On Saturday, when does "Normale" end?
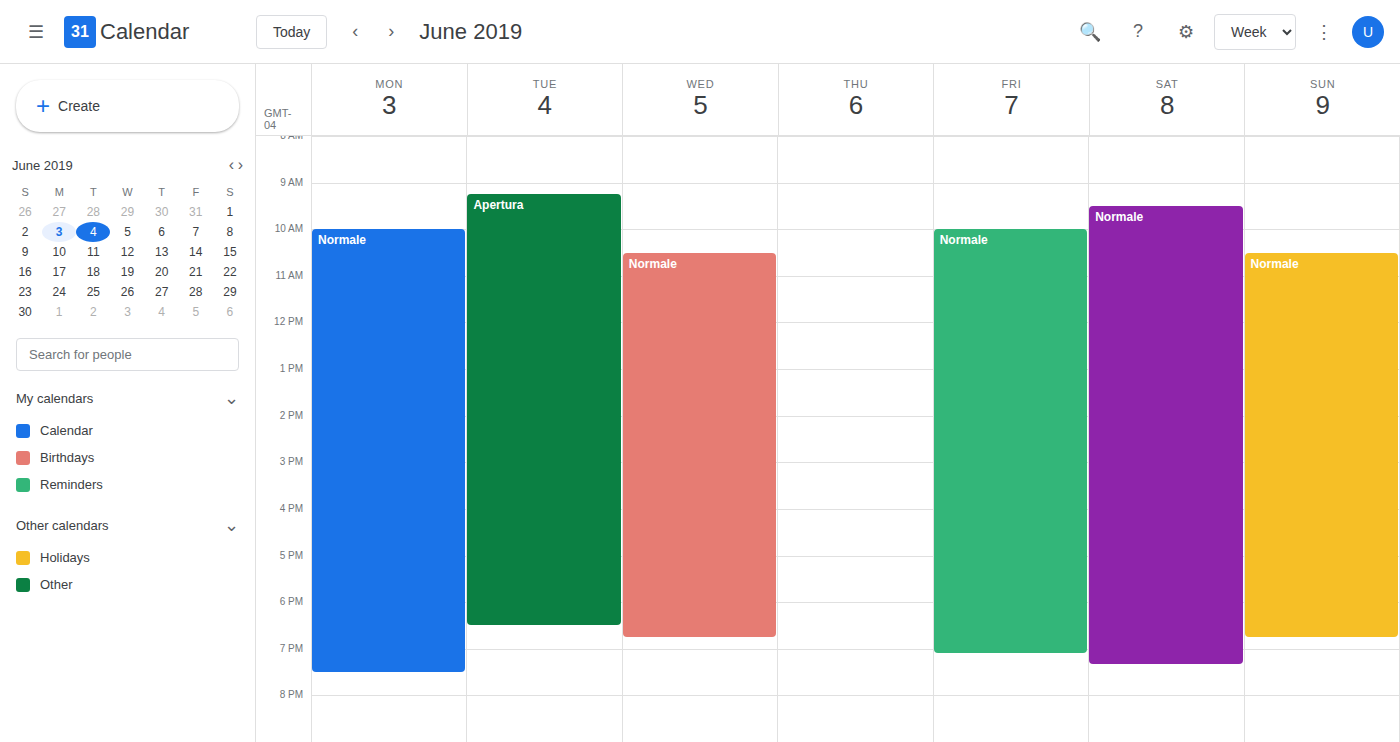
7:20 PM